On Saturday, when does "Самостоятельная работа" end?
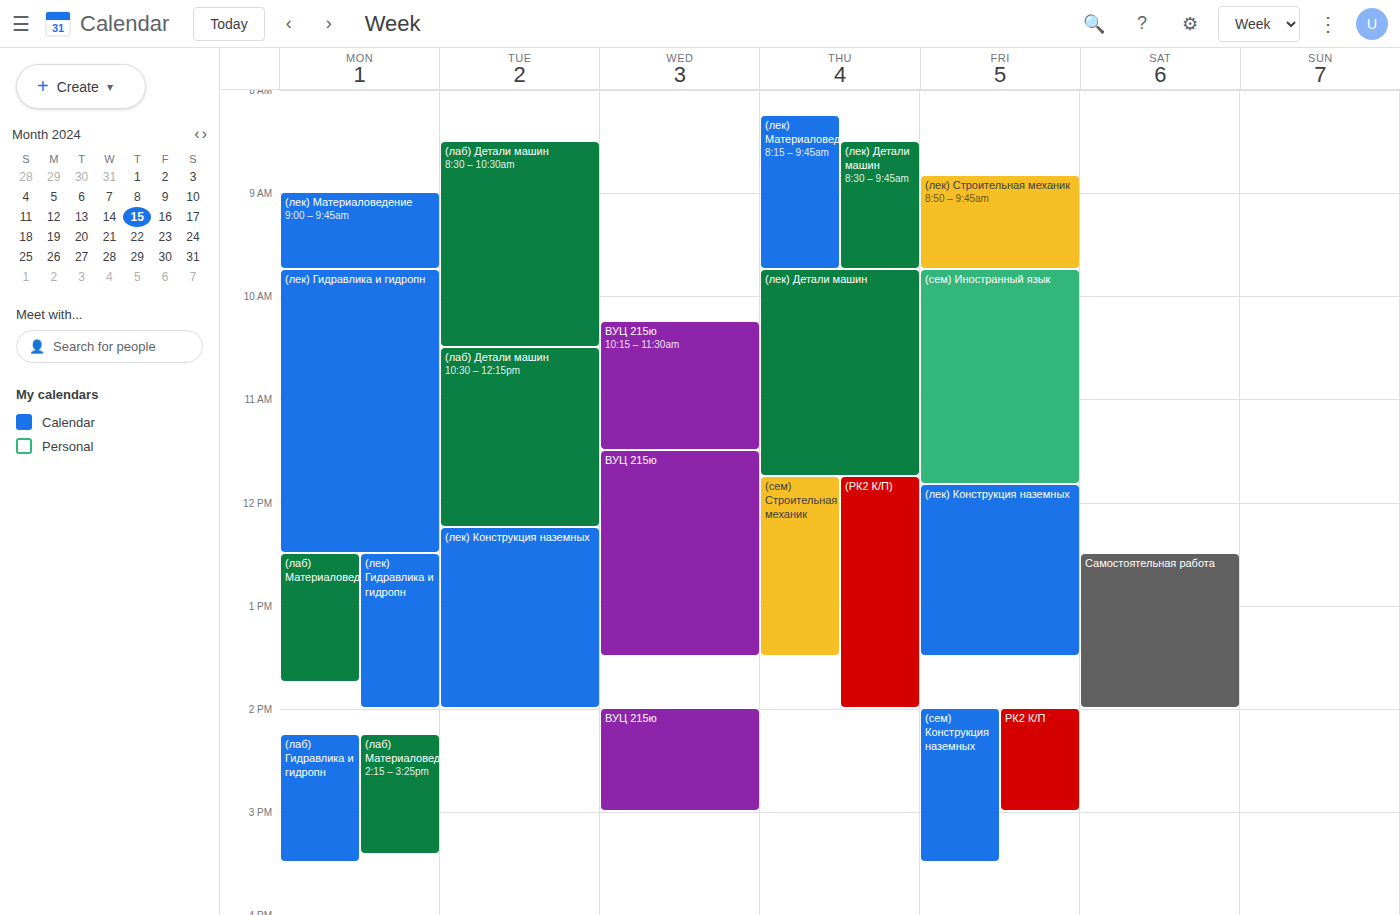
2:00 PM